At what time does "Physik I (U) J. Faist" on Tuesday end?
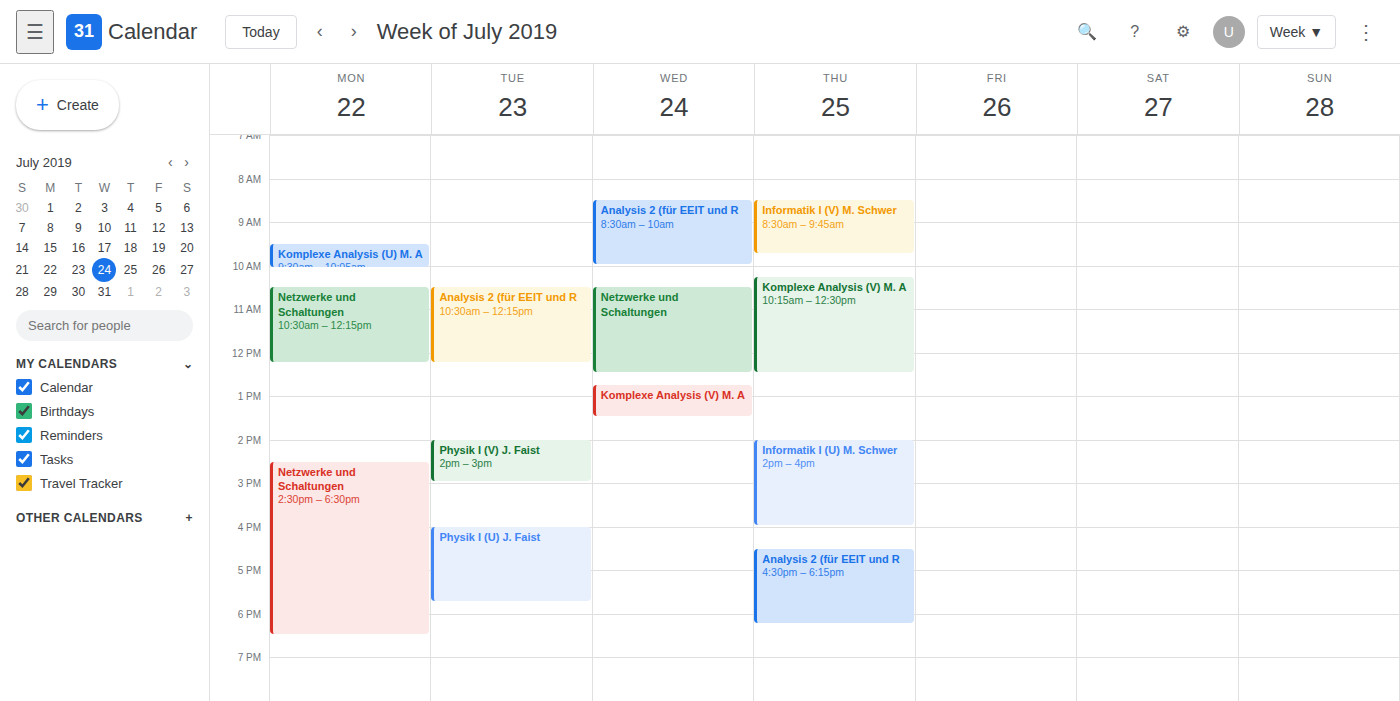
17:45